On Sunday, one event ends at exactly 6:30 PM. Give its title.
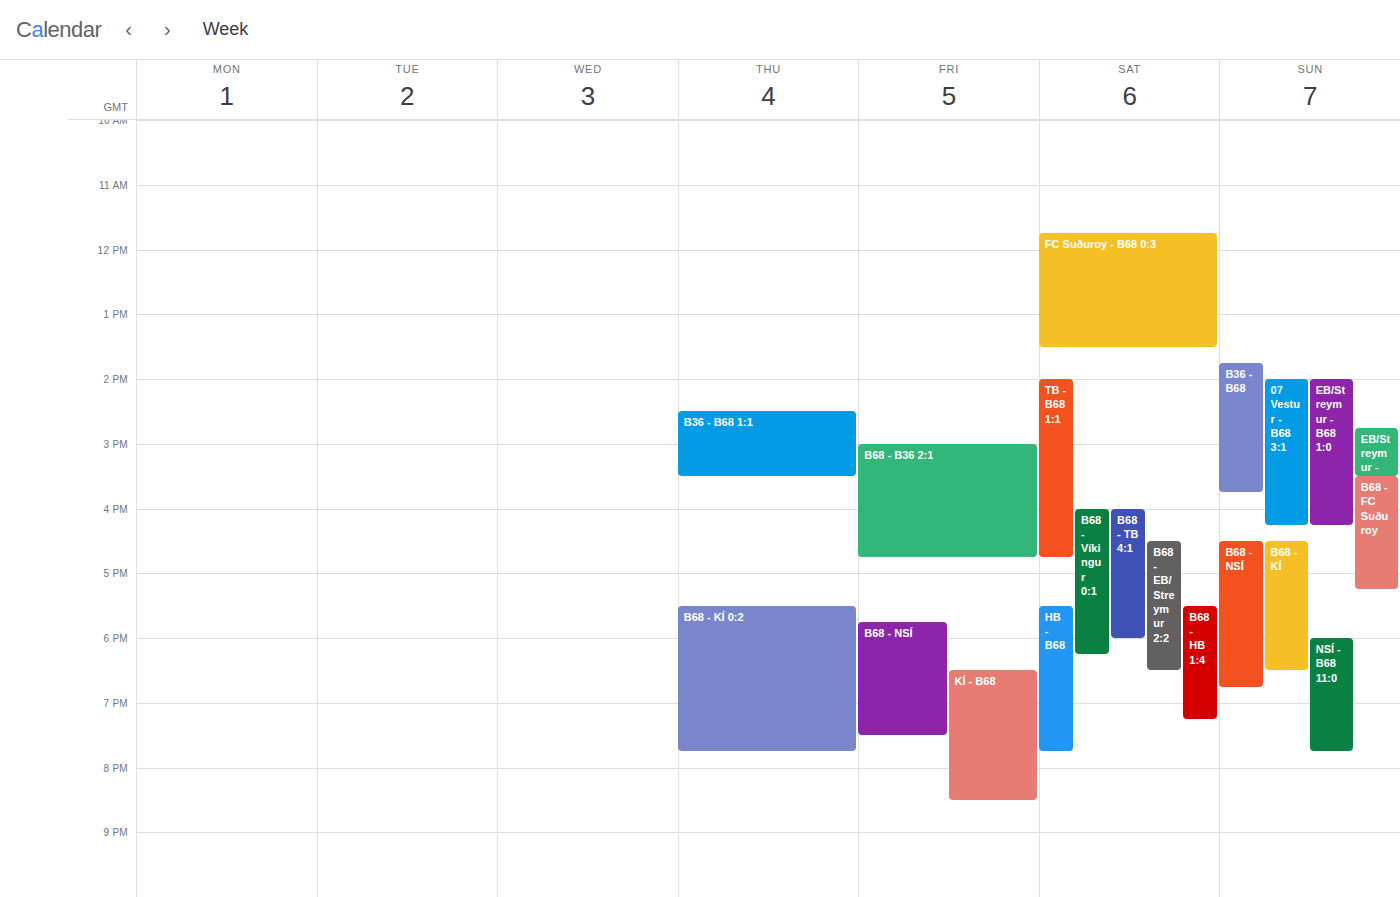
"B68 - KÍ"